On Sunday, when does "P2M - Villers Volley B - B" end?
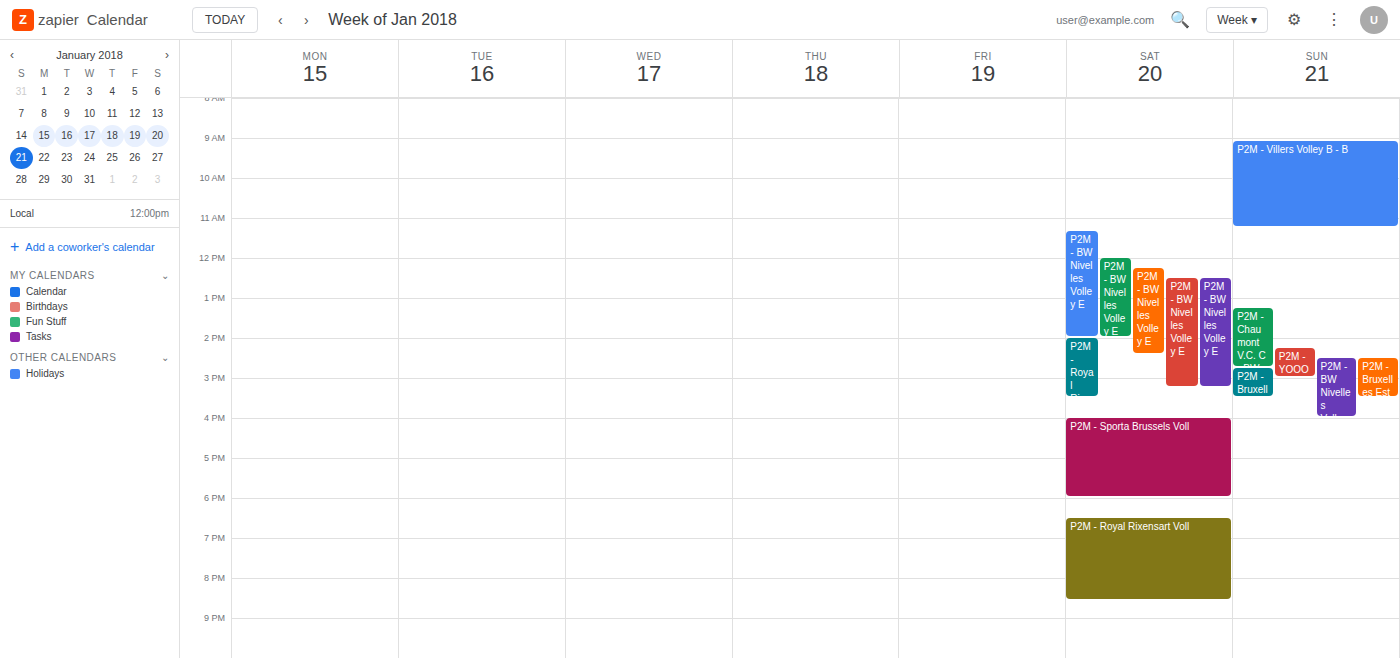
11:15